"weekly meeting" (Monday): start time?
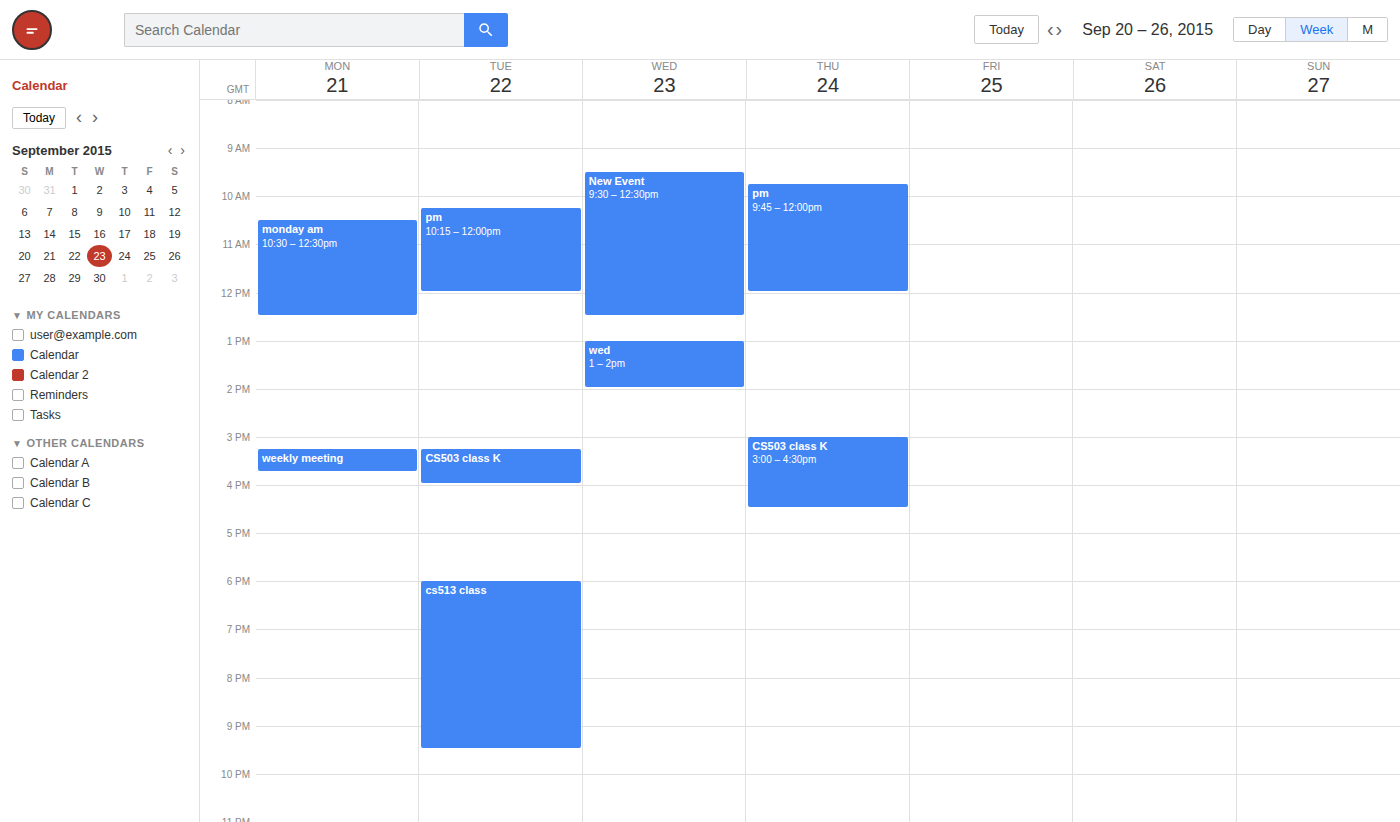
3:15 PM